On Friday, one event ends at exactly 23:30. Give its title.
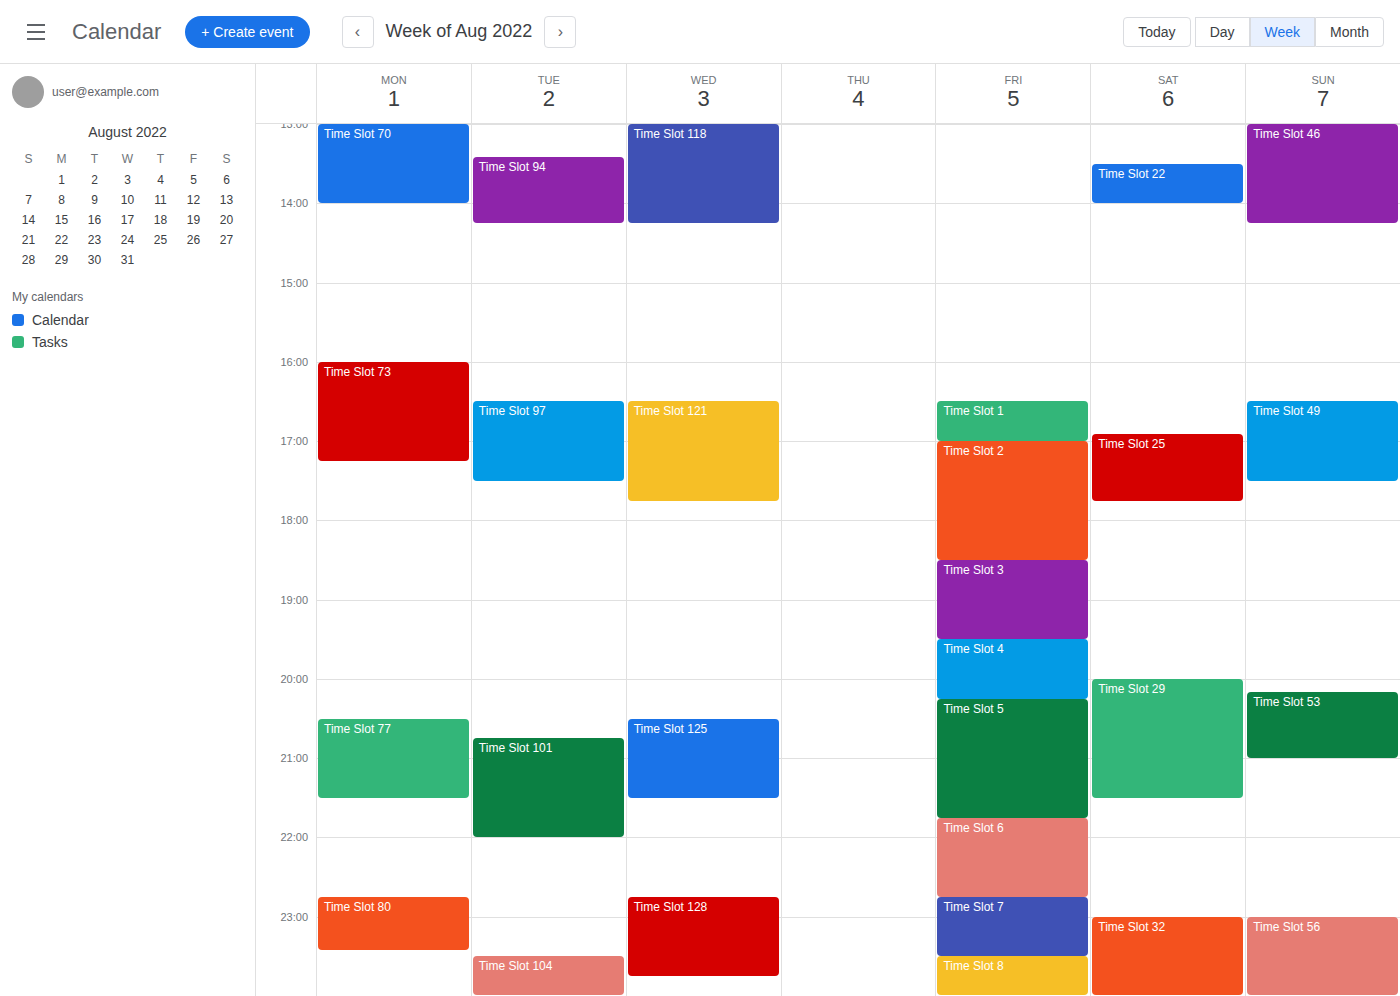
"Time Slot 7"